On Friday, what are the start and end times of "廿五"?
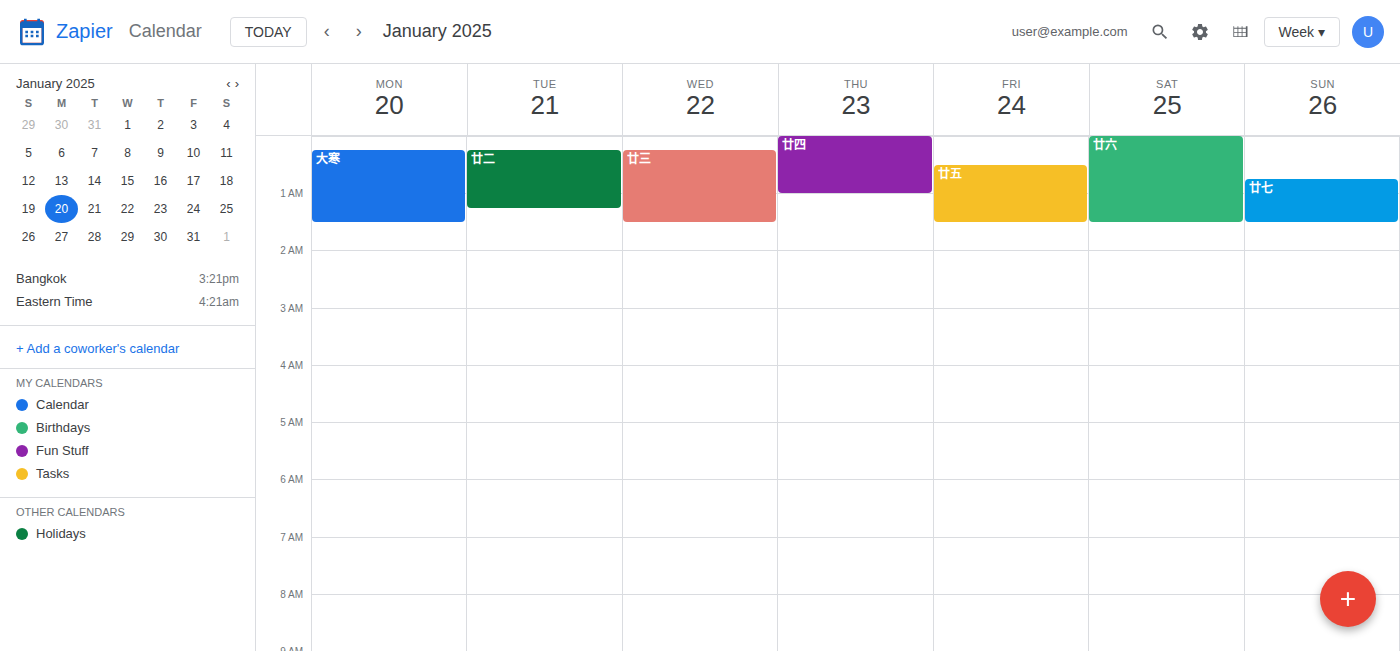
00:30 to 01:30